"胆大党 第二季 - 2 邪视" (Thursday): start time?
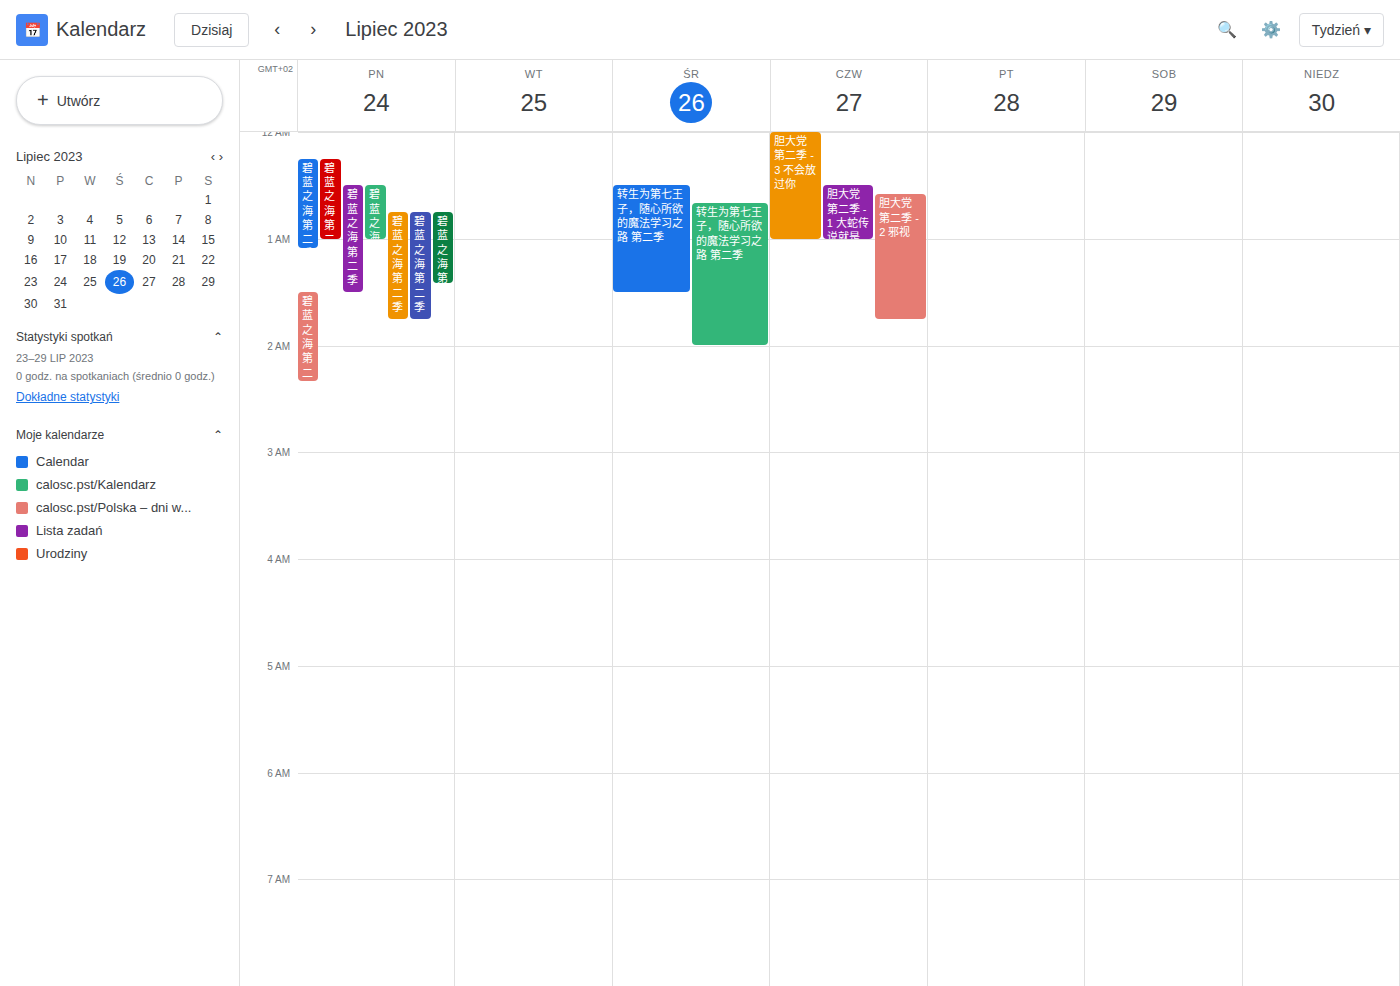
12:35 AM